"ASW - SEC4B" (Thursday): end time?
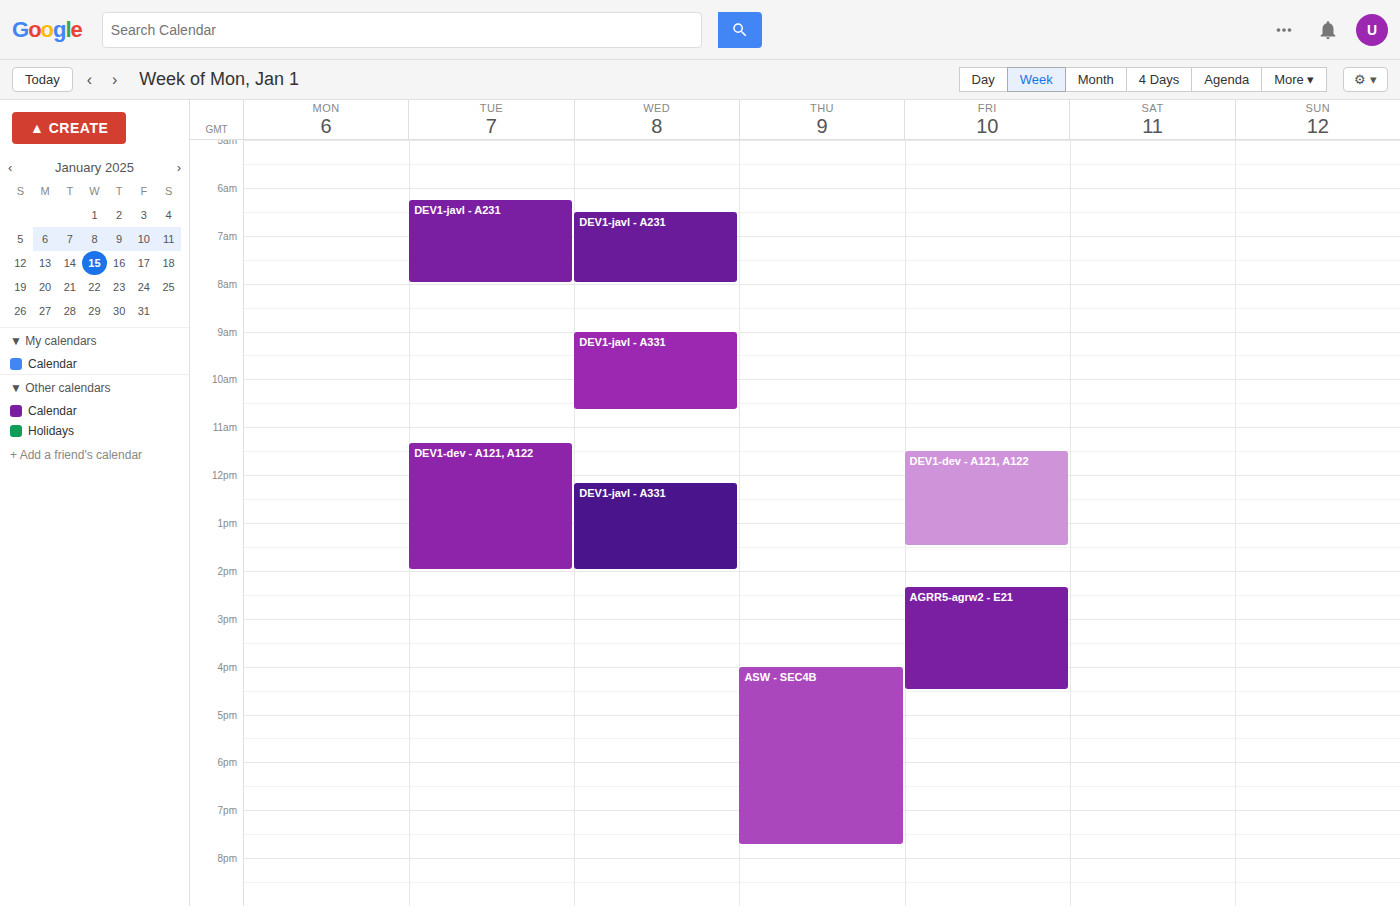
7:45 PM